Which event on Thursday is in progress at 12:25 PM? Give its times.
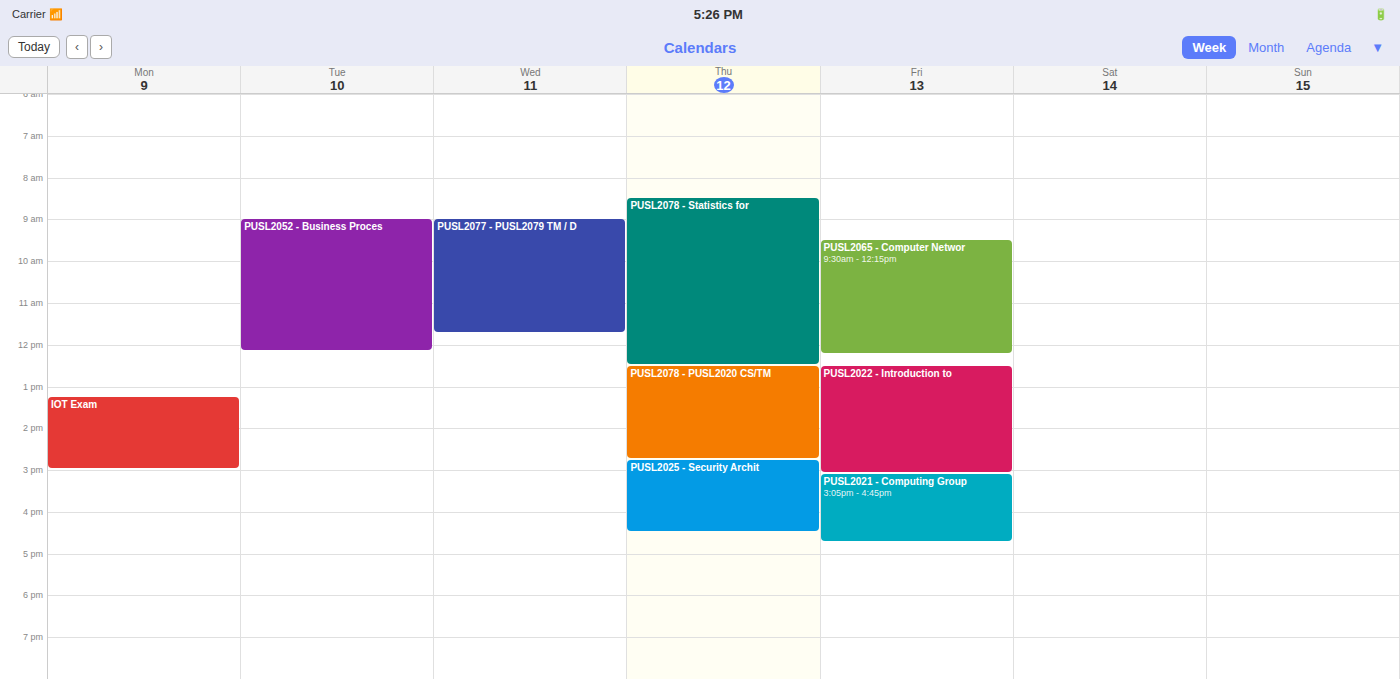
"PUSL2078 - Statistics for", 8:30 AM to 12:30 PM